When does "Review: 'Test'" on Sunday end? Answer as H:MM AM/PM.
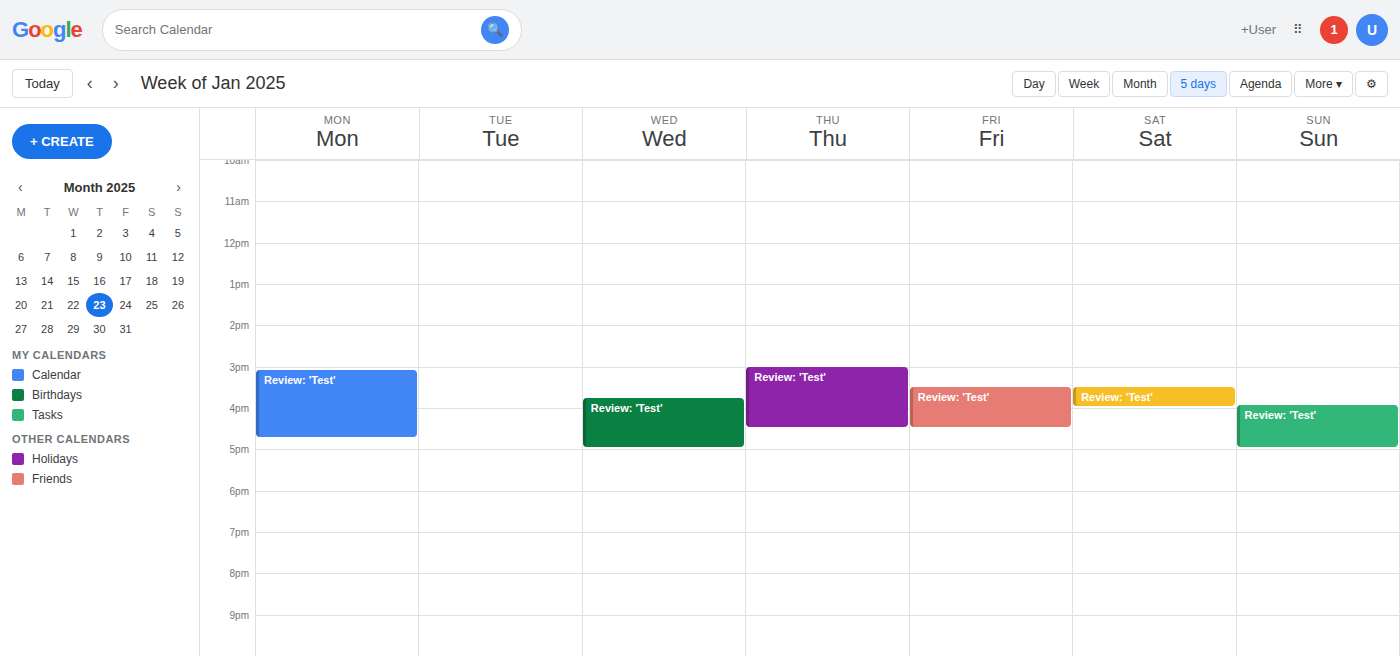
5:00 PM